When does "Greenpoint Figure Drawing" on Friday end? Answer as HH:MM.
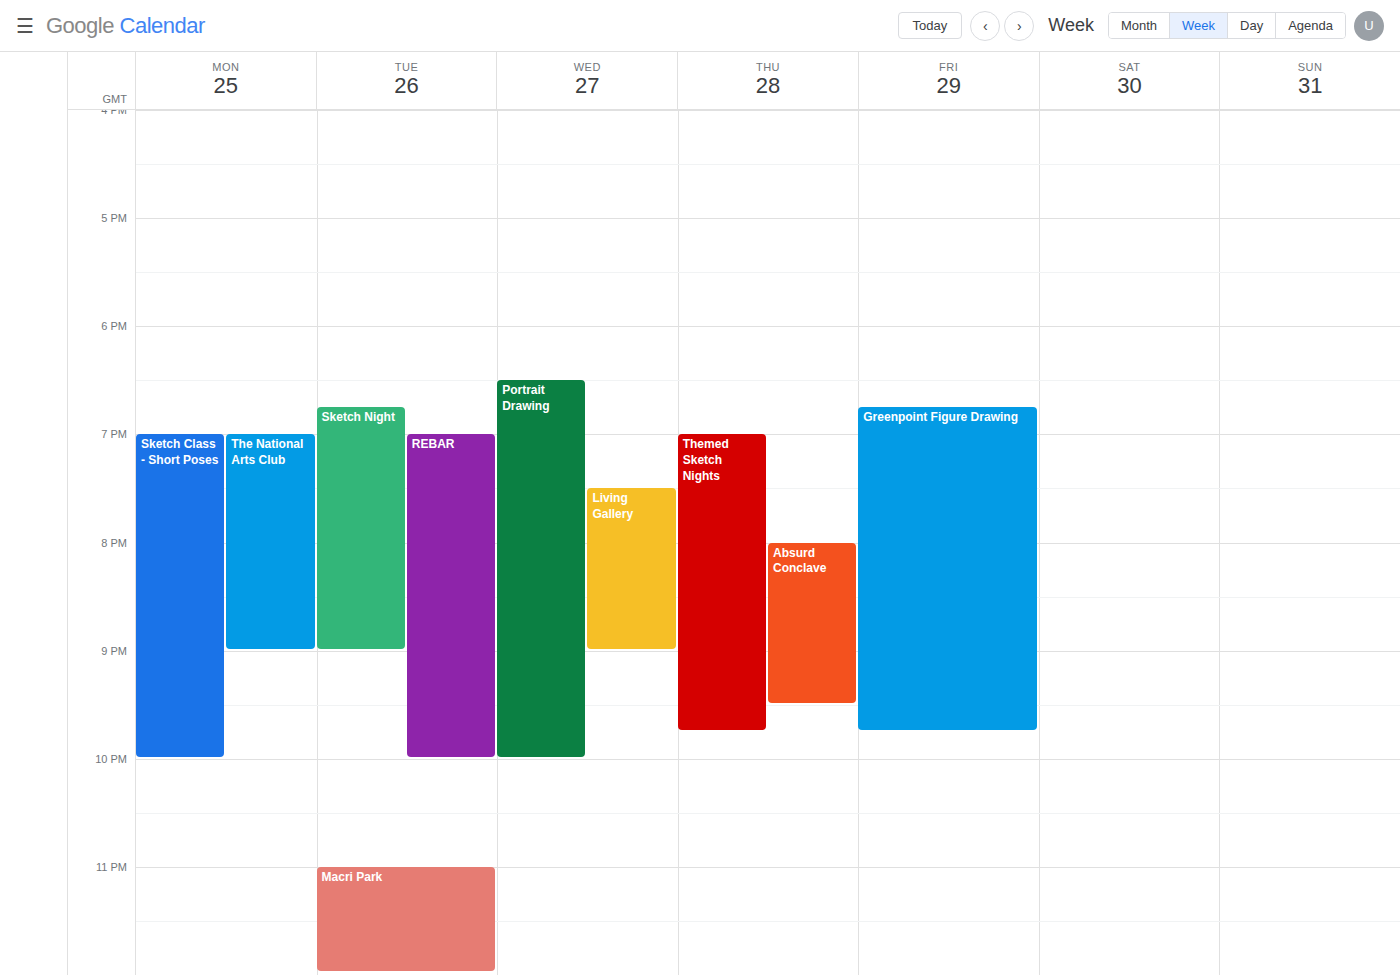
21:45